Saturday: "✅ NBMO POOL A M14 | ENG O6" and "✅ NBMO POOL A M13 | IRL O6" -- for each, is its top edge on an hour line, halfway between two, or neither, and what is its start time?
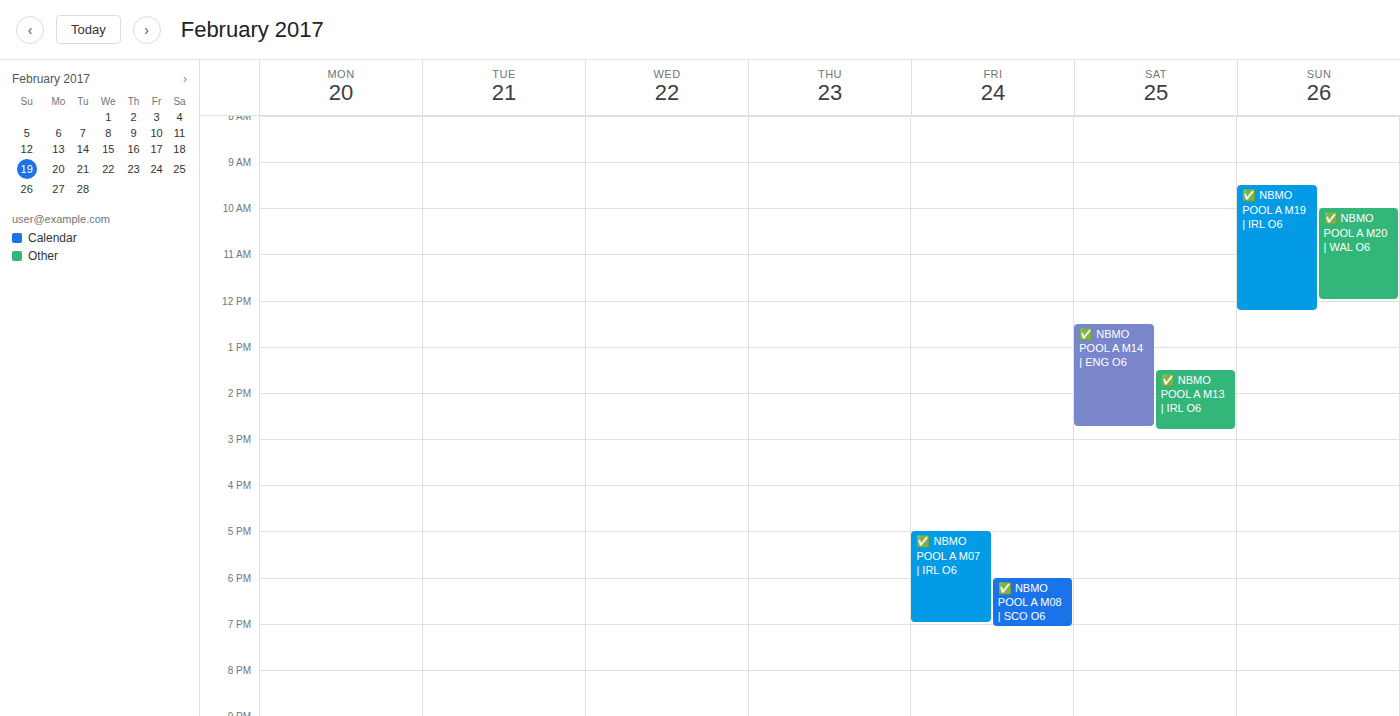
"✅ NBMO POOL A M14 | ENG O6": 12:30 PM, halfway between the 12 PM and 1 PM lines. "✅ NBMO POOL A M13 | IRL O6": 1:30 PM, halfway between the 1 PM and 2 PM lines.